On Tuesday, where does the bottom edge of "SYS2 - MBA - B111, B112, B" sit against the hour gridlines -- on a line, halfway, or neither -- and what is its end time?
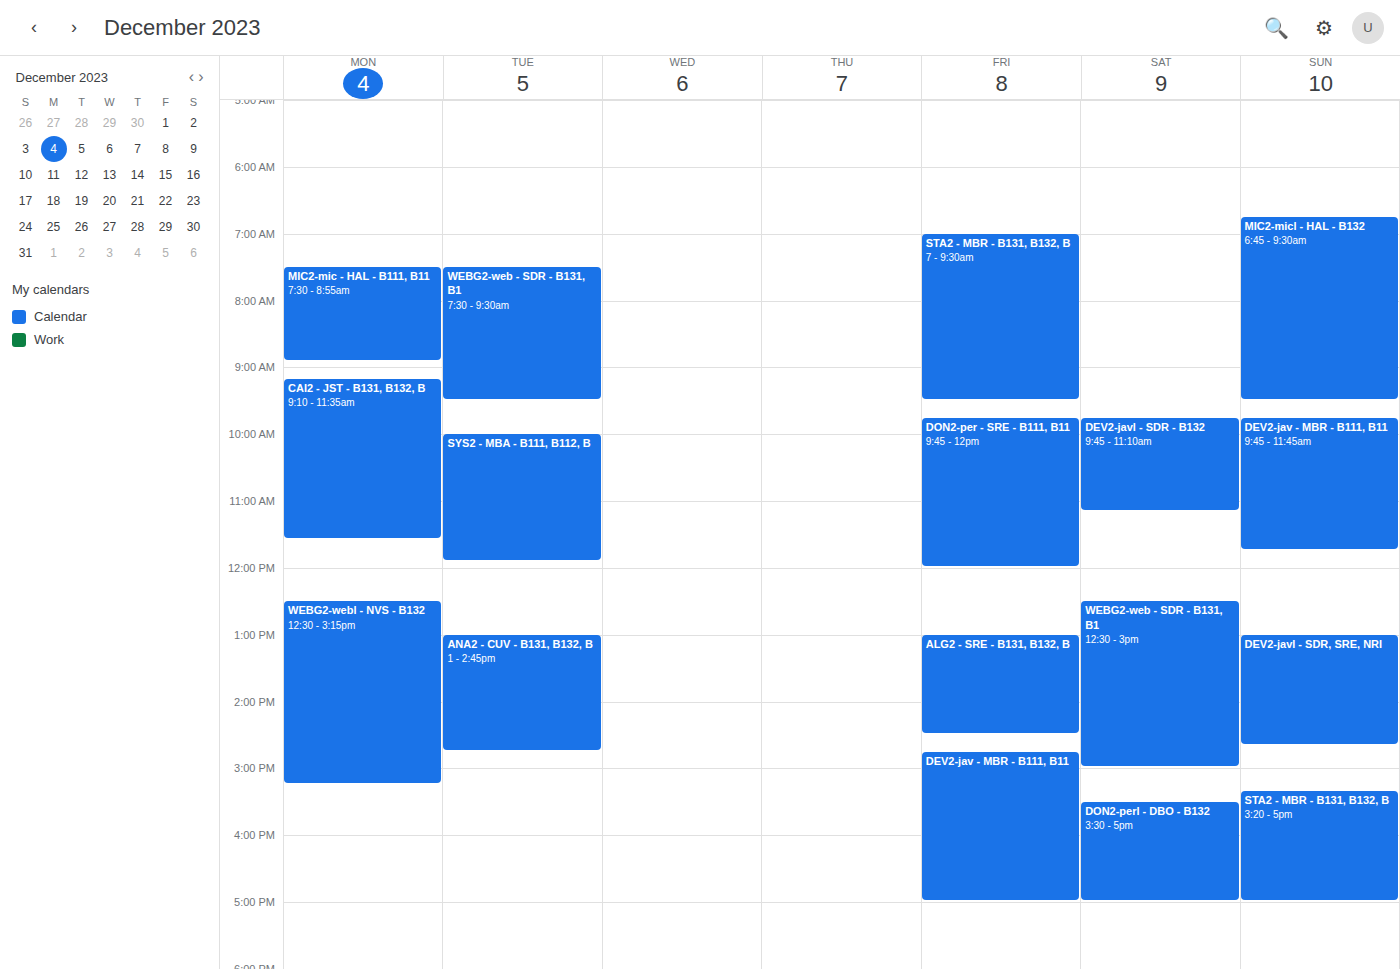
11:55 AM -- neither: 55 minutes below the 11 AM line and 5 minutes above the 12 PM line.